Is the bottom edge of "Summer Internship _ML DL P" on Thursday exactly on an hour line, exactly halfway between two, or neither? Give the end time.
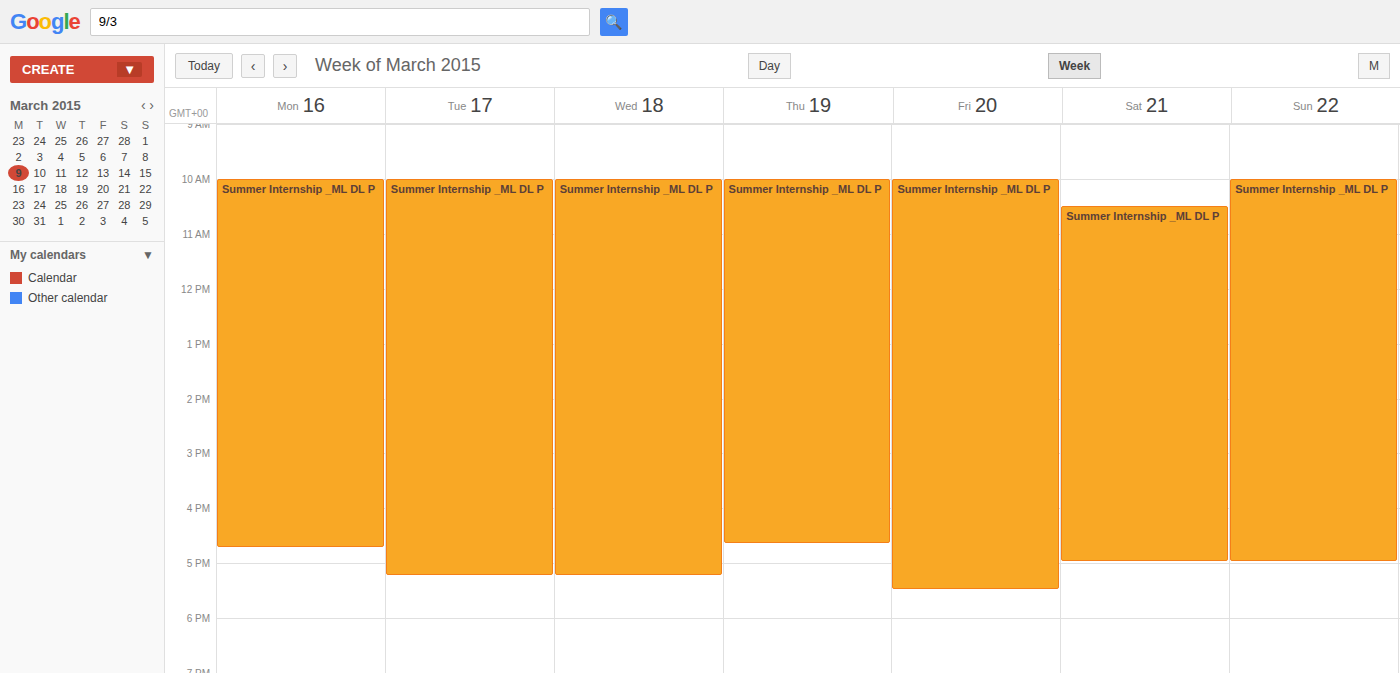
4:40 PM -- neither: 40 minutes below the 4 PM line and 20 minutes above the 5 PM line.